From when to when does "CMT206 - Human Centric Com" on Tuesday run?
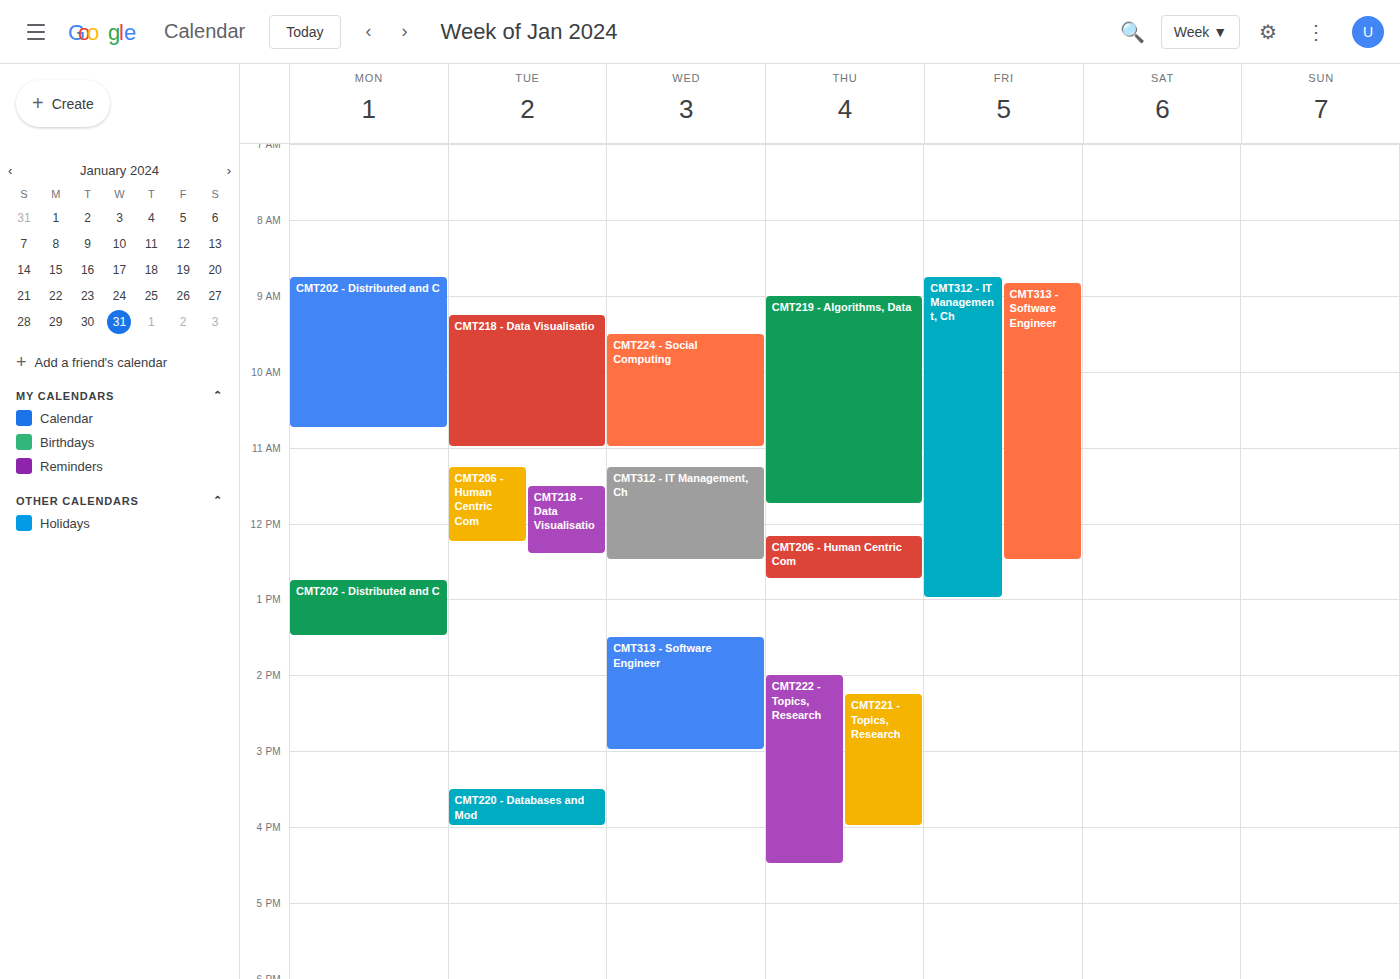
11:15 to 12:15